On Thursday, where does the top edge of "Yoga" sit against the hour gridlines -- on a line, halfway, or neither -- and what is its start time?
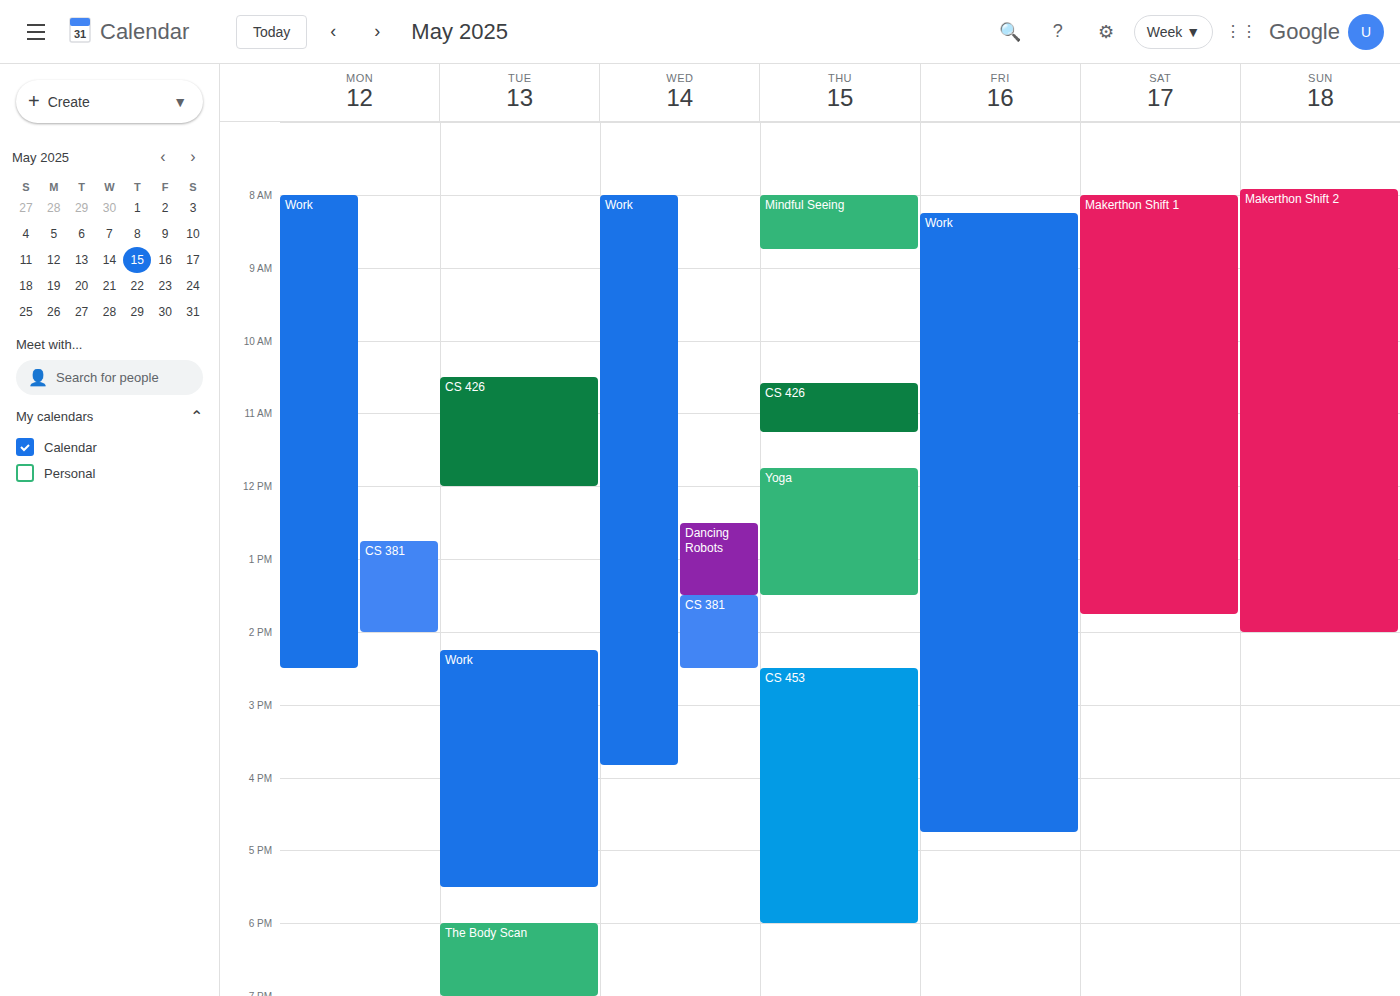
11:45 AM -- neither: three quarters of the way from the 11 AM line to the 12 PM line.